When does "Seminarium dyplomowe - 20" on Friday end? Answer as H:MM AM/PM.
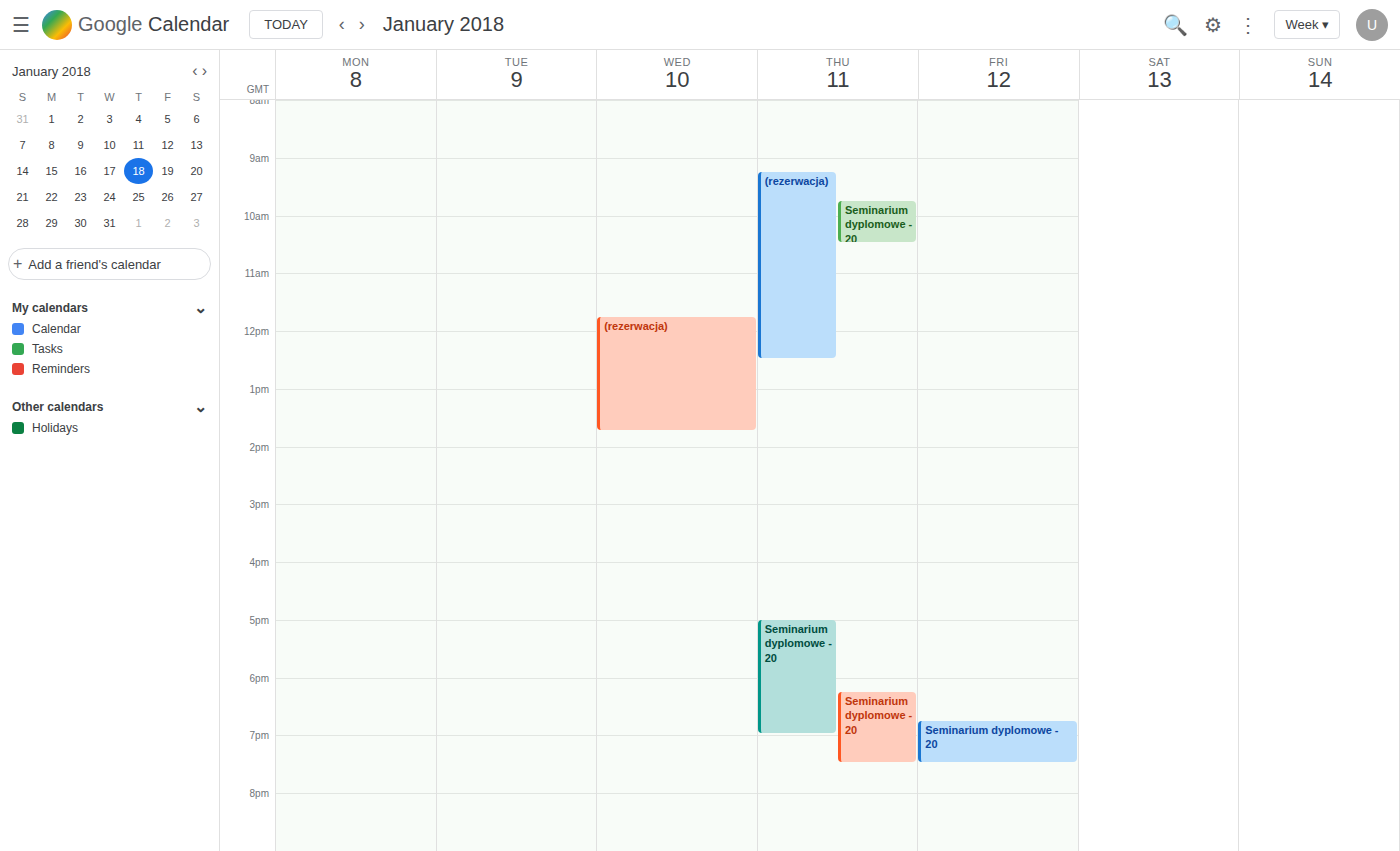
7:30 PM